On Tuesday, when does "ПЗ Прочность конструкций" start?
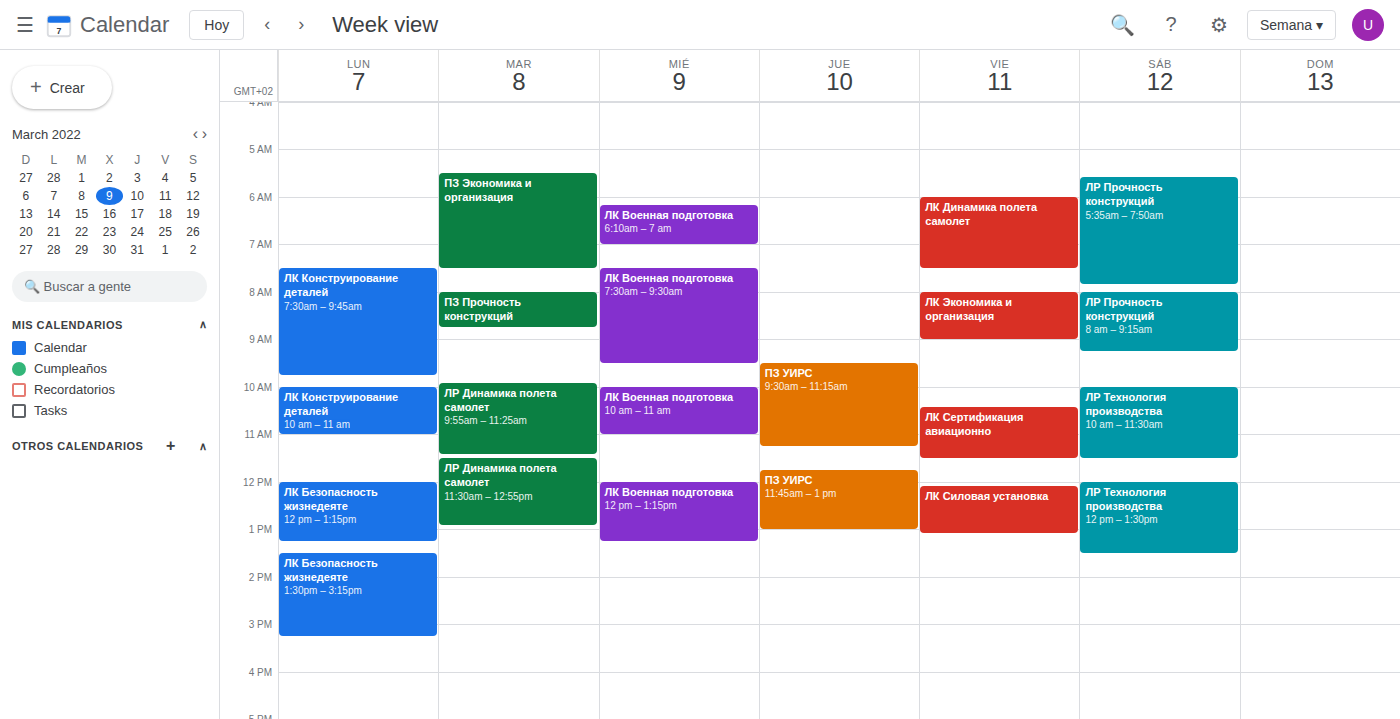
8:00 AM